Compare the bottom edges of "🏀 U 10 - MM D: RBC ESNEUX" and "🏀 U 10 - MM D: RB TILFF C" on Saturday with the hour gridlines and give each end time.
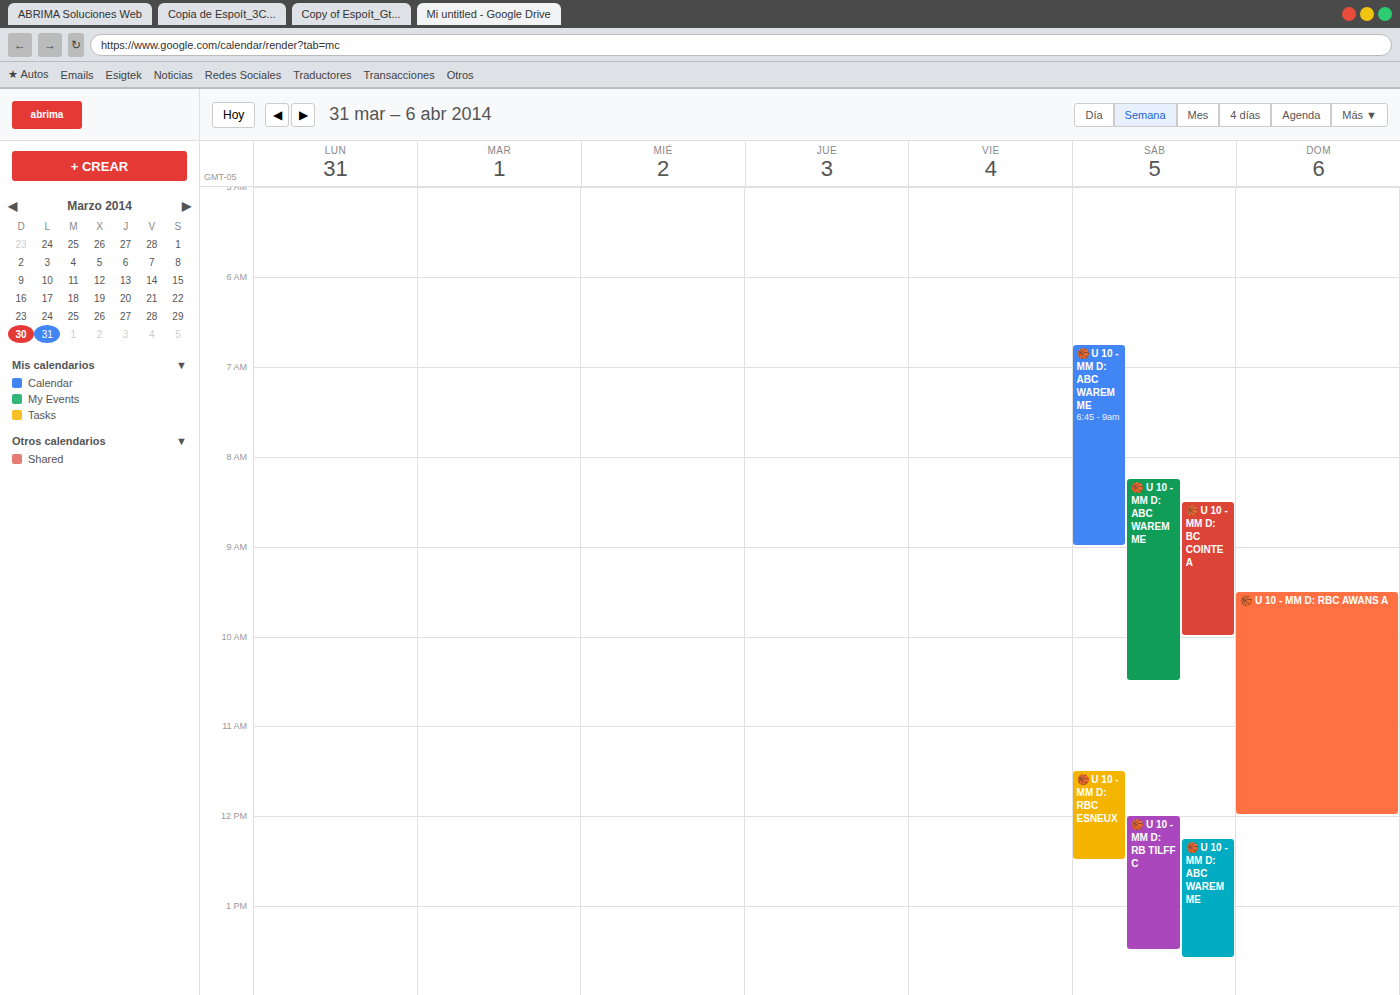
"🏀 U 10 - MM D: RBC ESNEUX": 12:30 PM, halfway between the 12 PM and 1 PM lines. "🏀 U 10 - MM D: RB TILFF C": 1:30 PM, halfway between the 1 PM and 2 PM lines.